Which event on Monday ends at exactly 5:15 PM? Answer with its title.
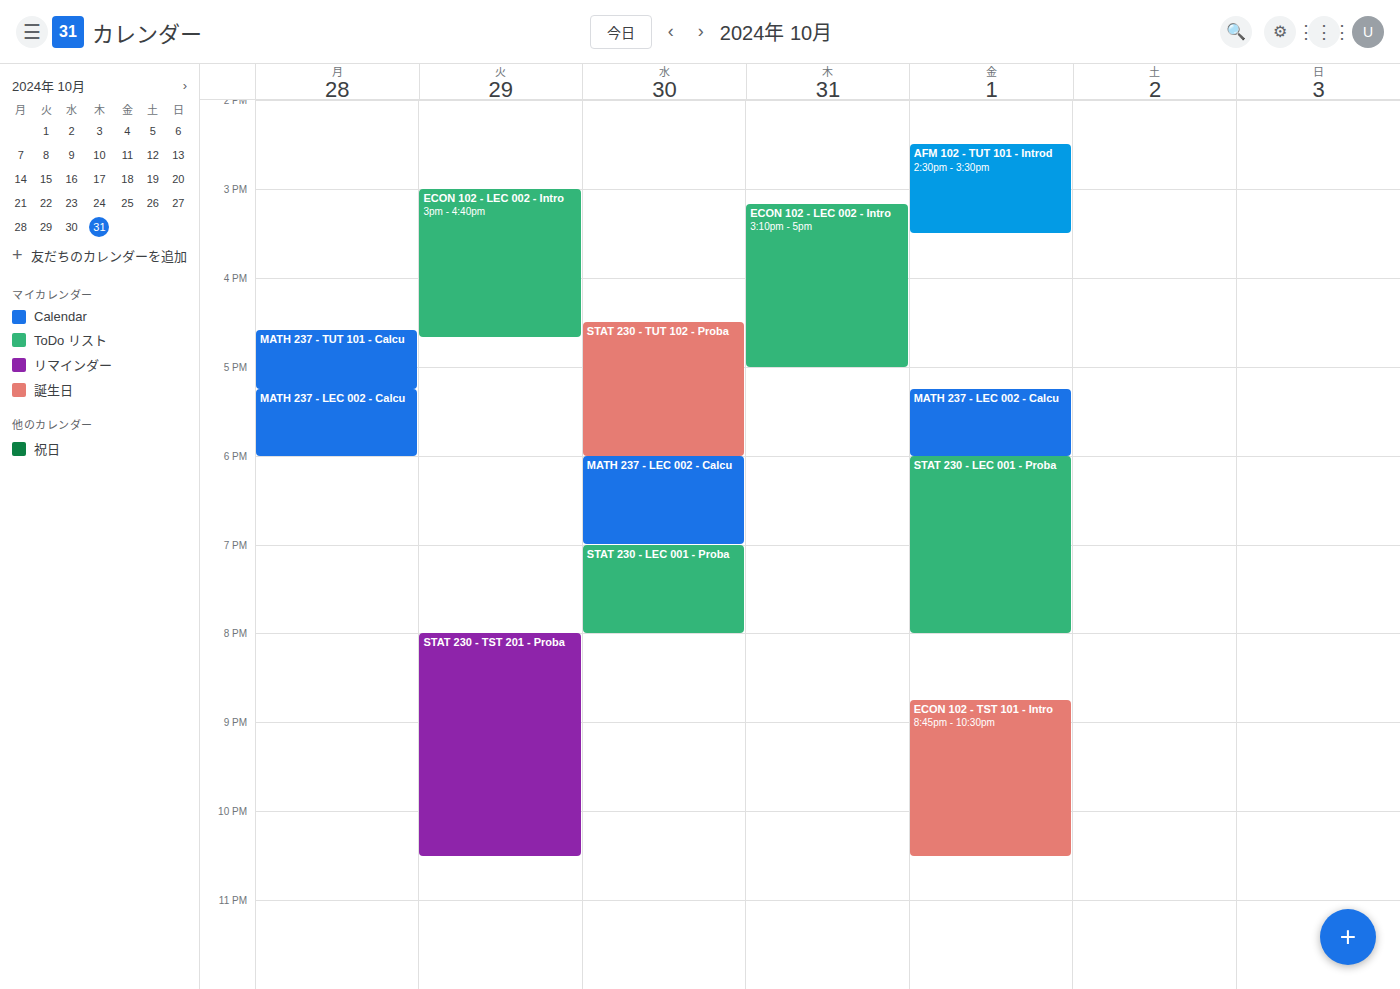
"MATH 237 - TUT 101 - Calcu"